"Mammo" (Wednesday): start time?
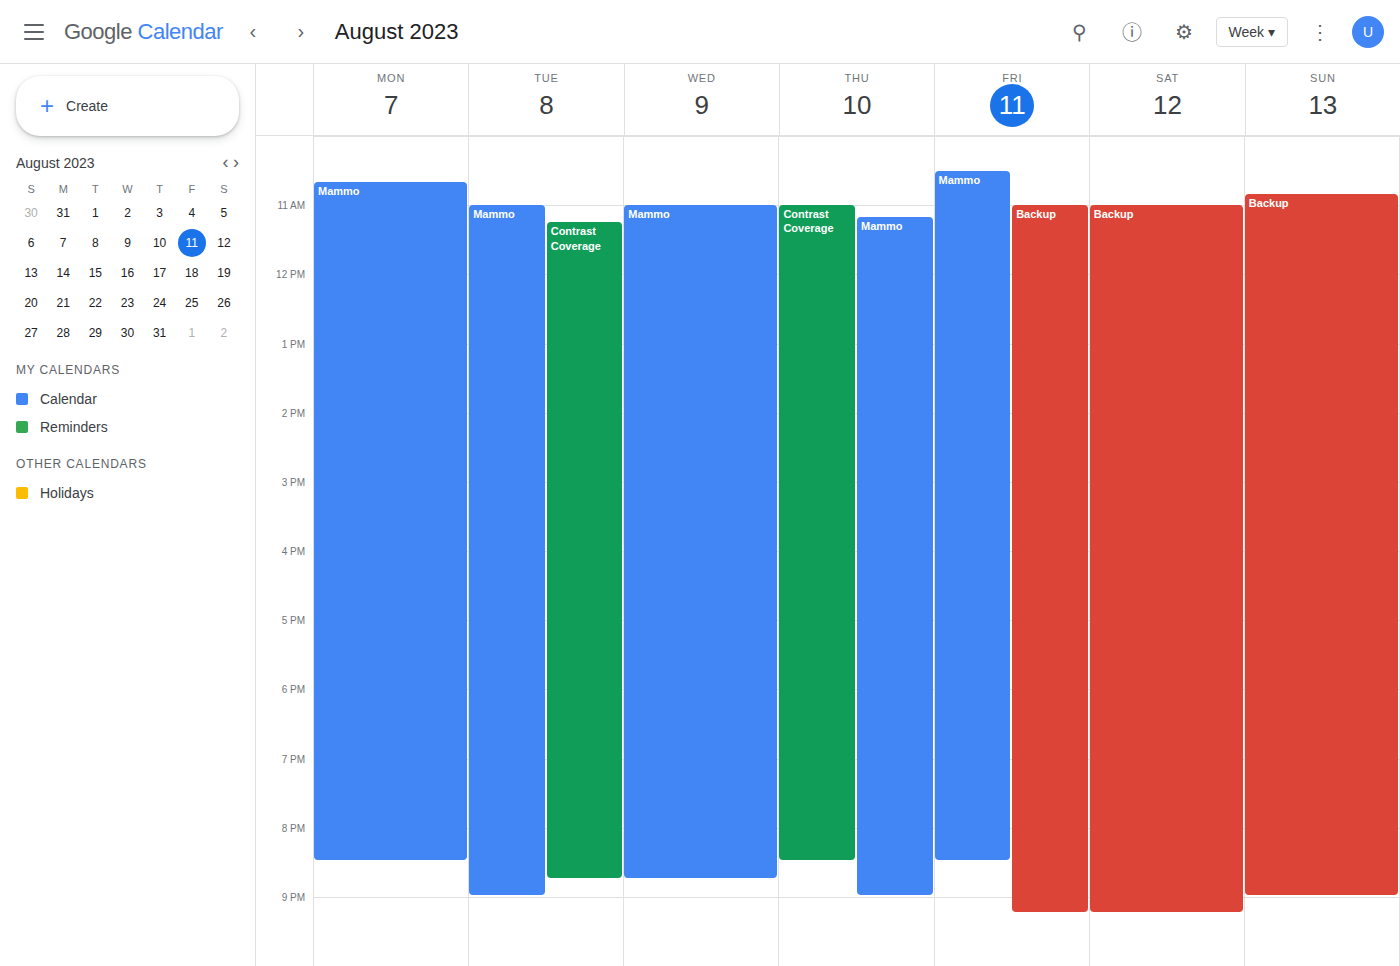
11:00 AM